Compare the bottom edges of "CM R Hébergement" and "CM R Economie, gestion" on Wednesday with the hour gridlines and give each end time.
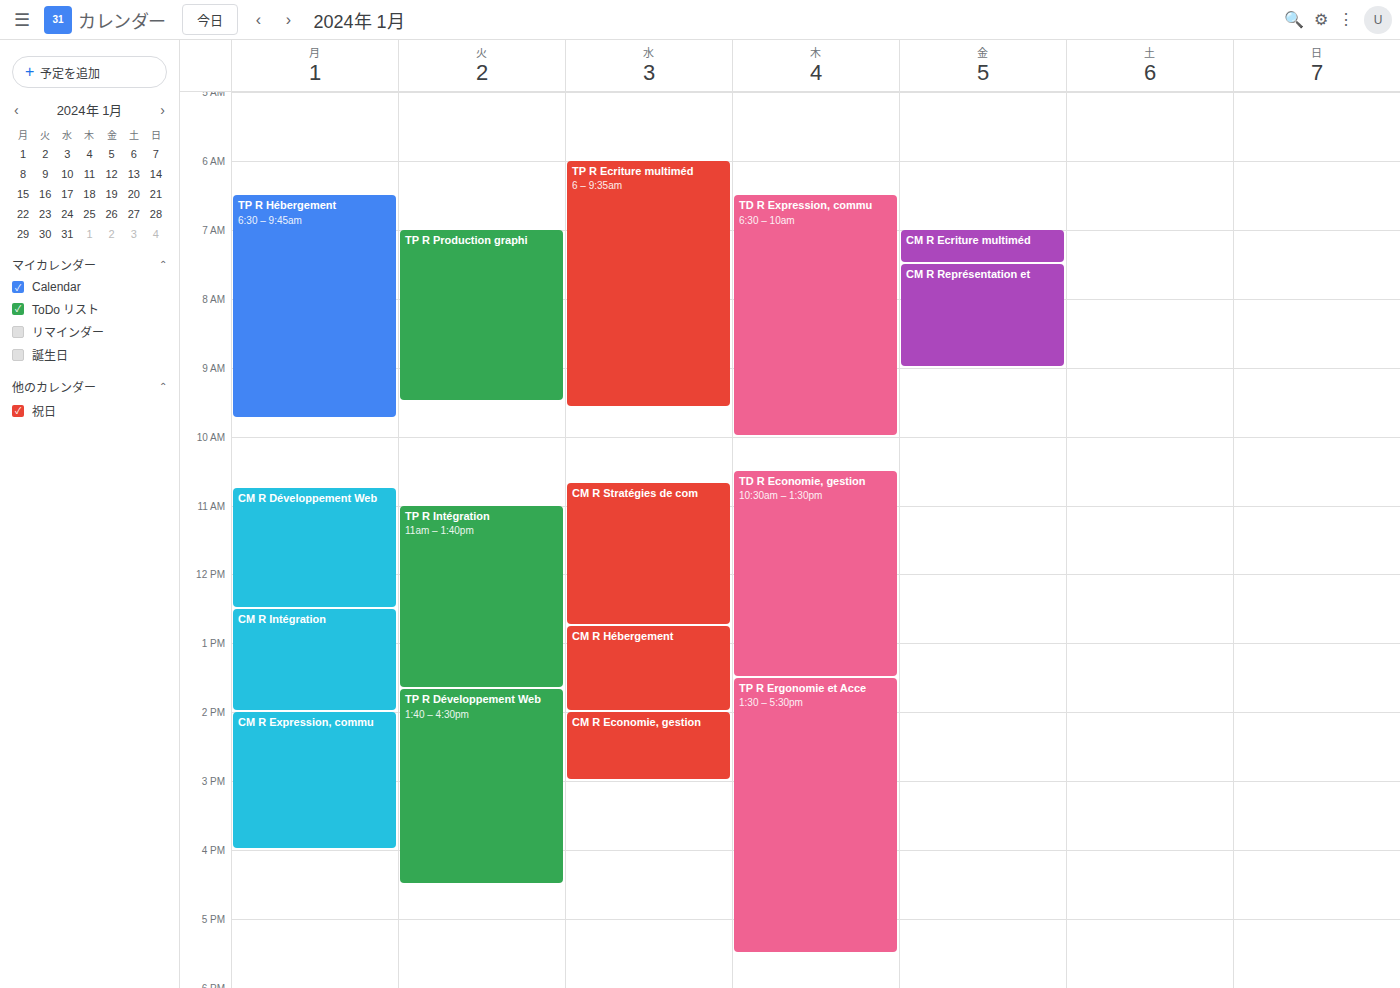
"CM R Hébergement": 2:00 PM, exactly on the 2 PM line. "CM R Economie, gestion": 3:00 PM, exactly on the 3 PM line.